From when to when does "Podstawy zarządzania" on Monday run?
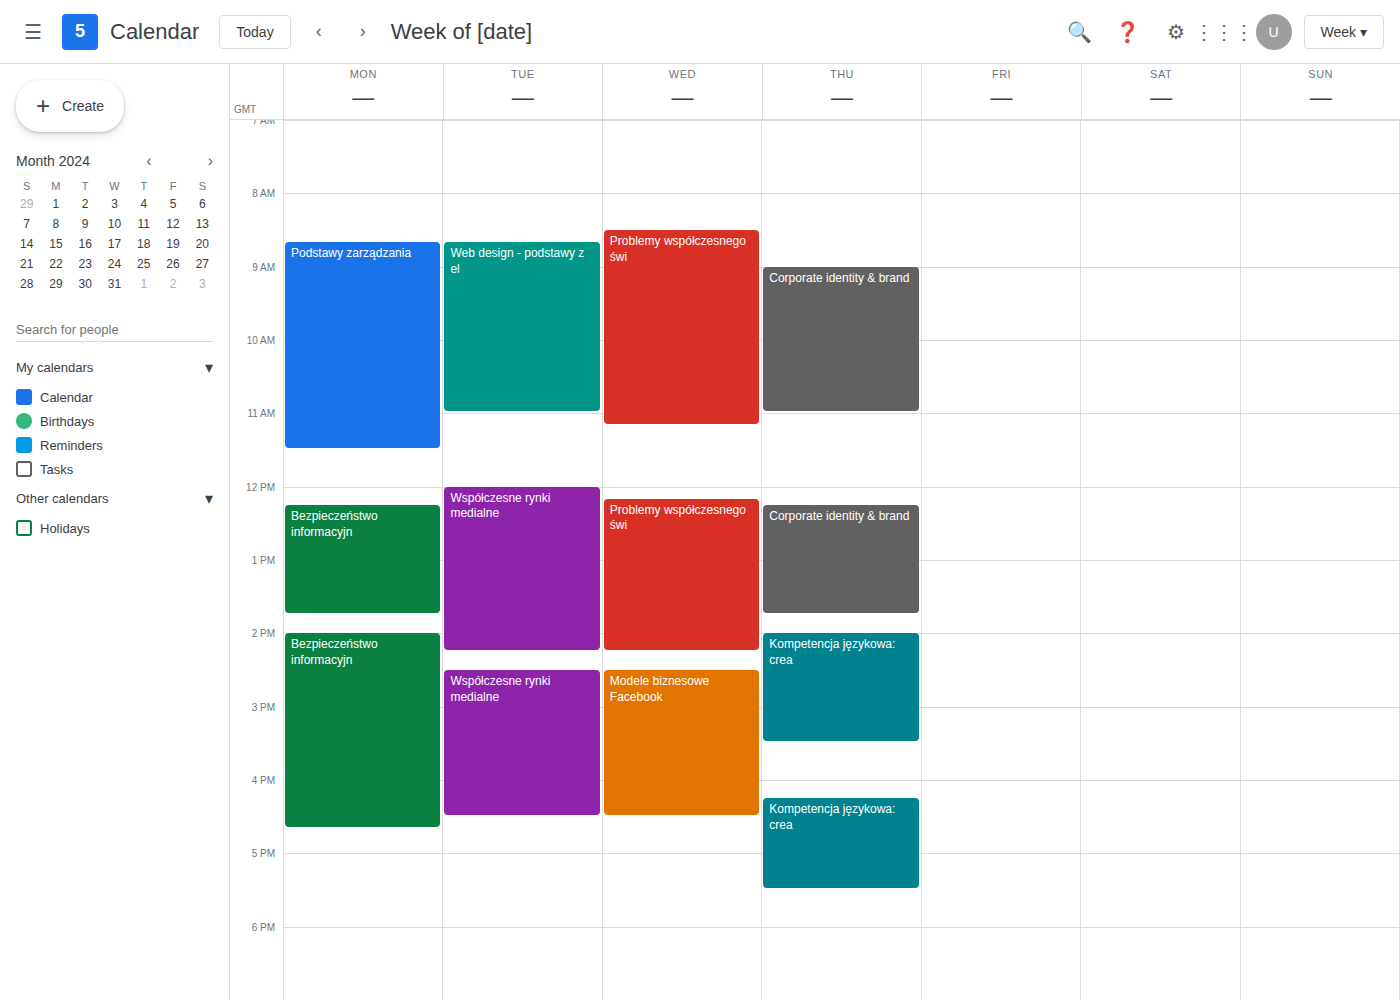
8:40 AM to 11:30 AM